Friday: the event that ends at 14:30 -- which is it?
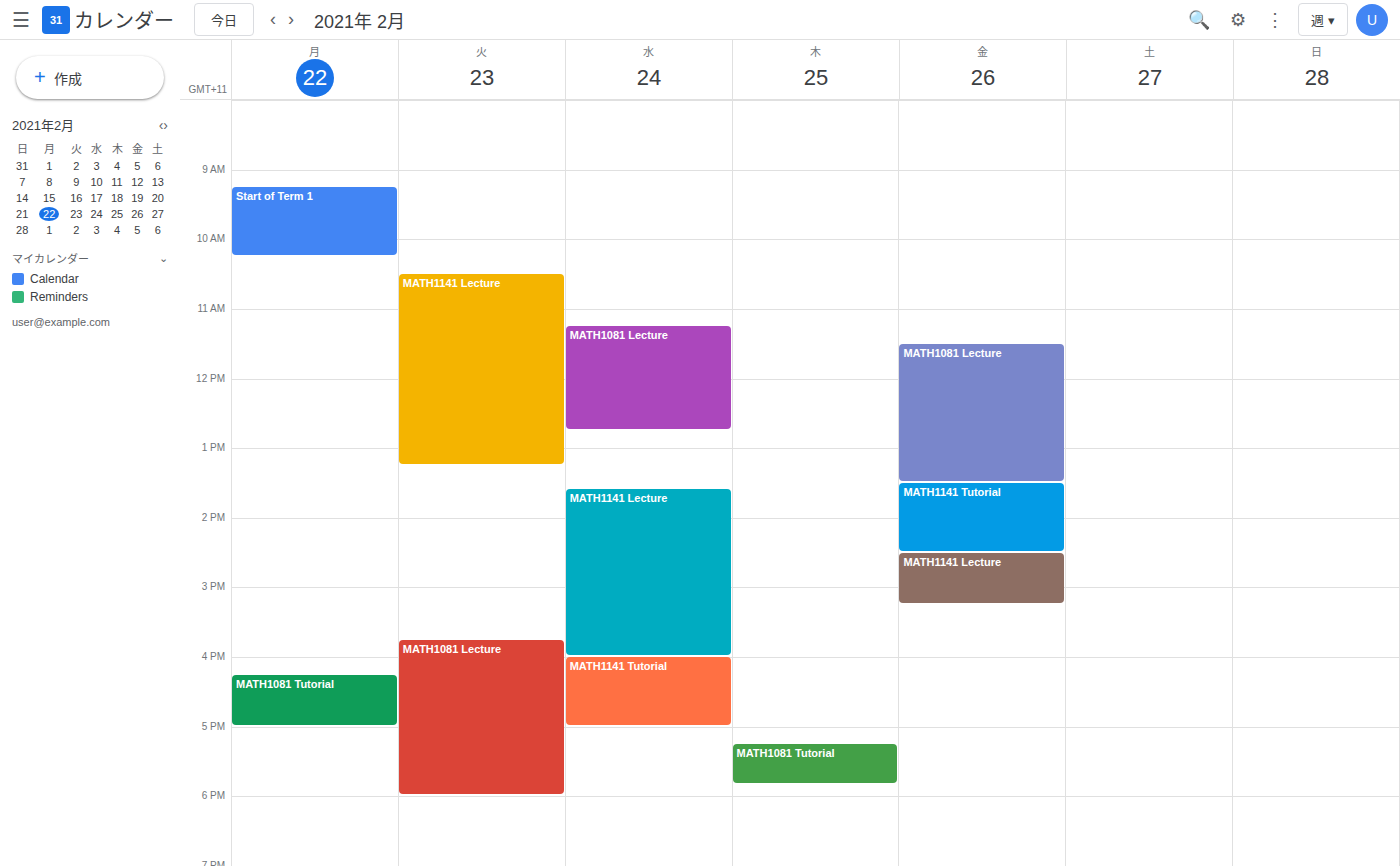
"MATH1141 Tutorial"